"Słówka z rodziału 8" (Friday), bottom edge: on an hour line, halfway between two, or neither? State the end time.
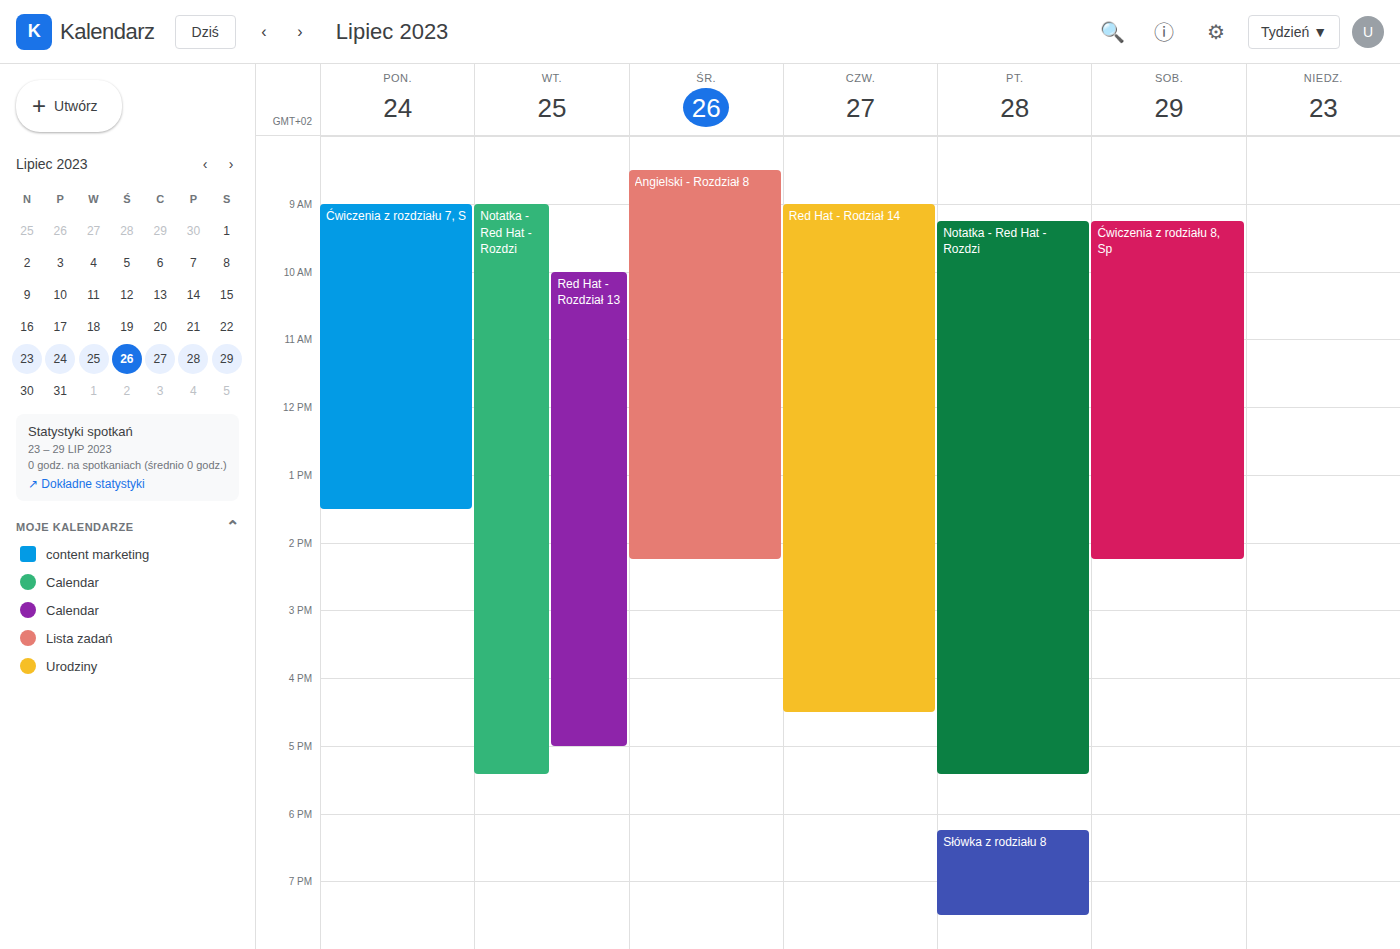
7:30 PM -- halfway between the 7 PM and 8 PM lines.